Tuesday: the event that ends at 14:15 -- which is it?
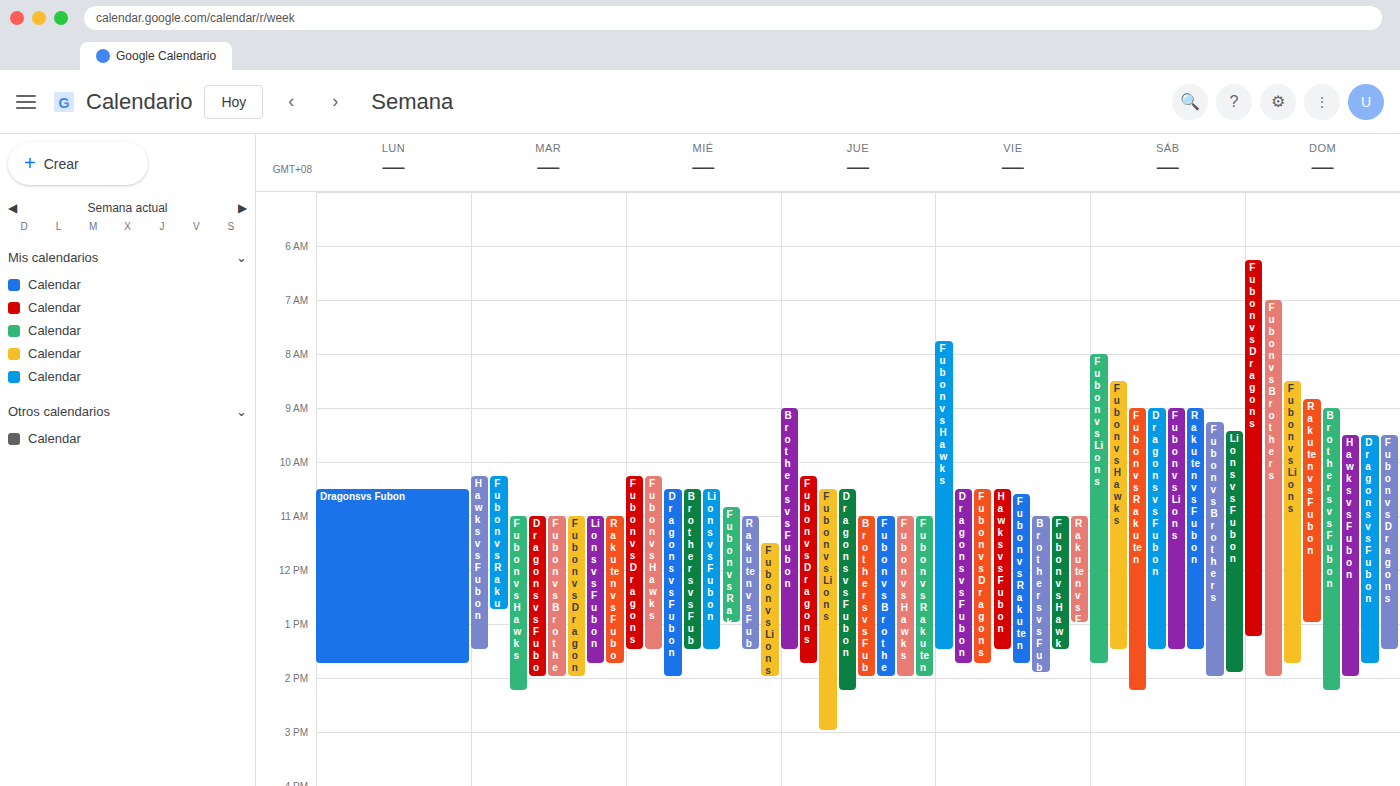
"Fubon vs Hawks"